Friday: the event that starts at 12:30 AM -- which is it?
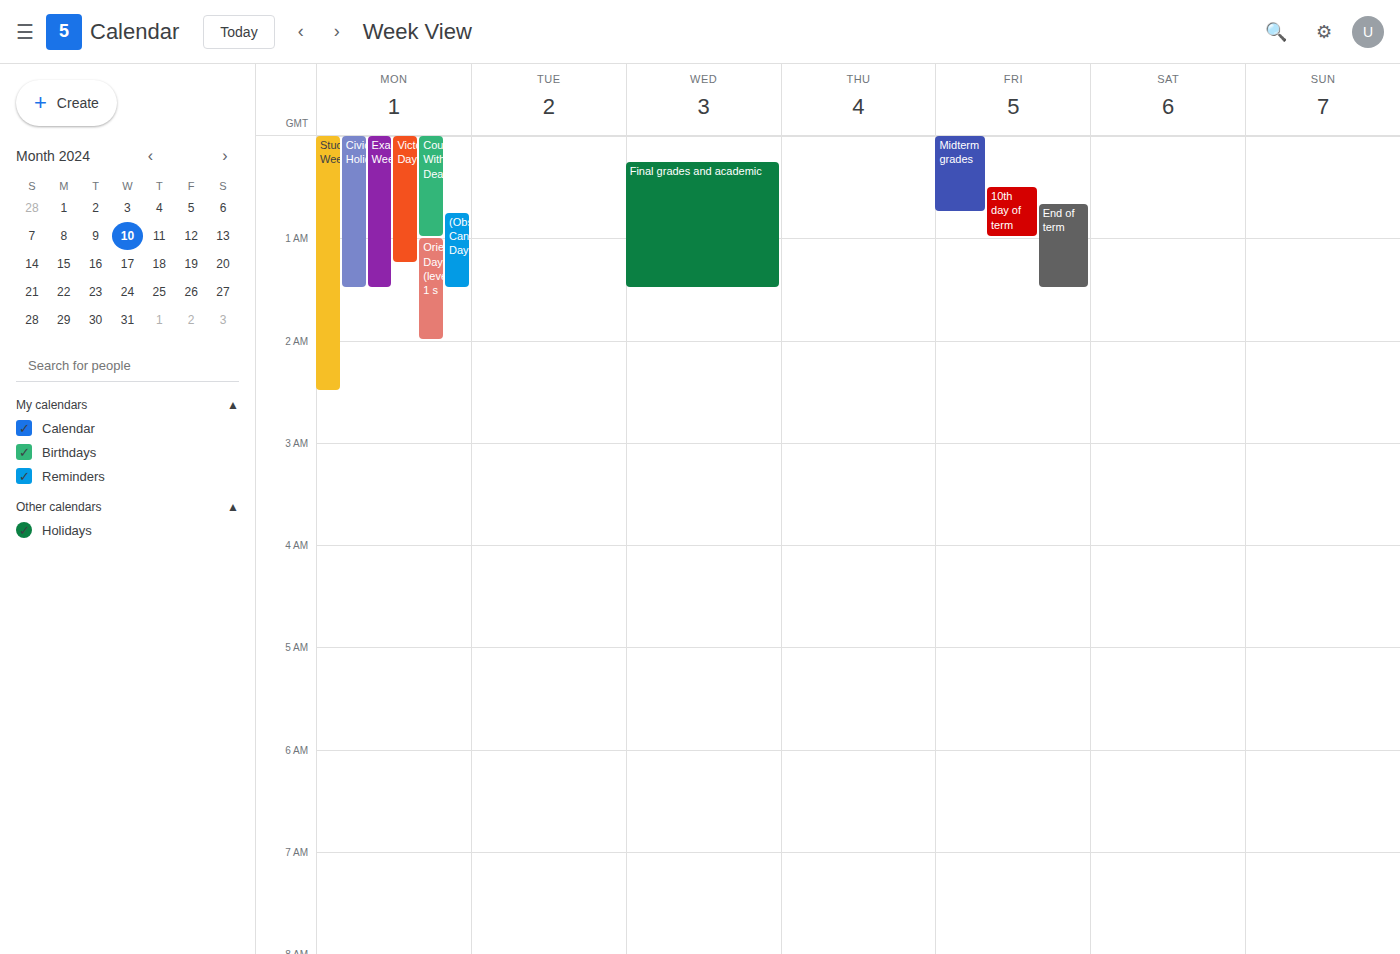
"10th day of term"